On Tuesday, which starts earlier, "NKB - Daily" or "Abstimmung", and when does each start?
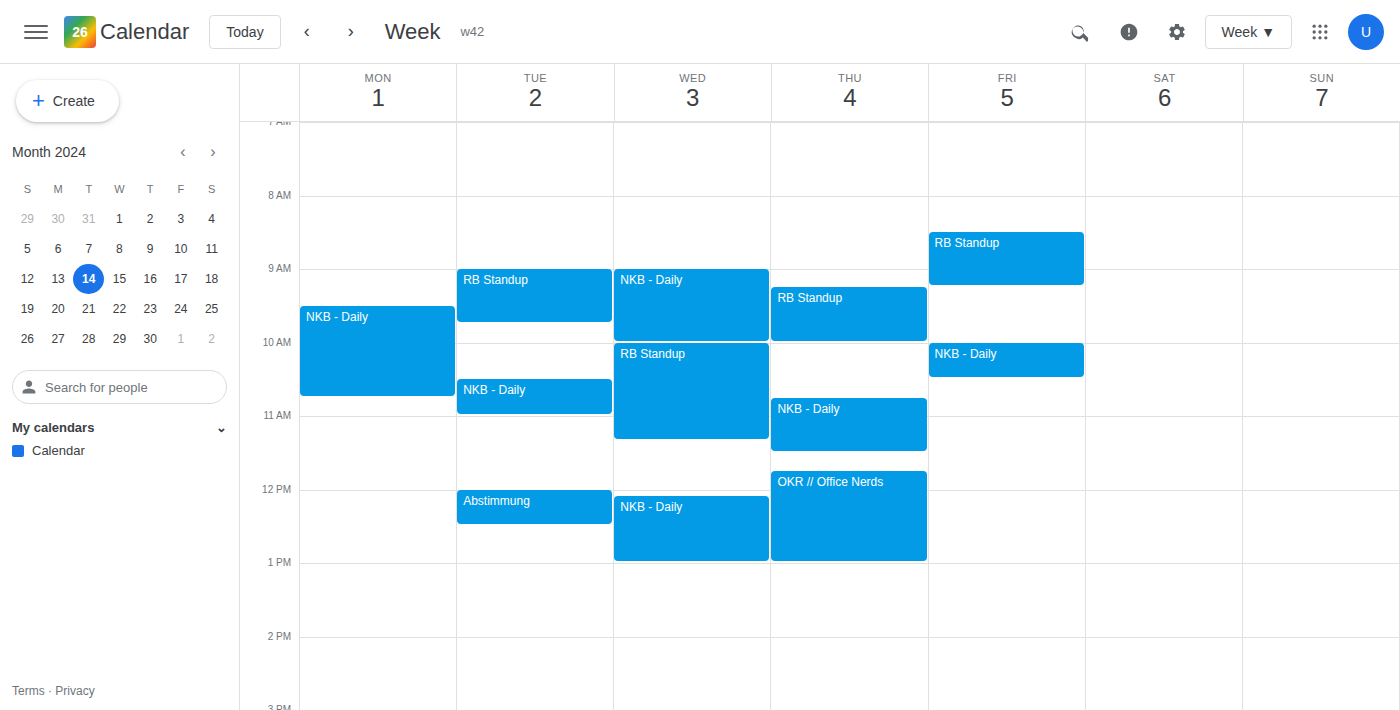
"NKB - Daily" 10:30; "Abstimmung" 12:00.